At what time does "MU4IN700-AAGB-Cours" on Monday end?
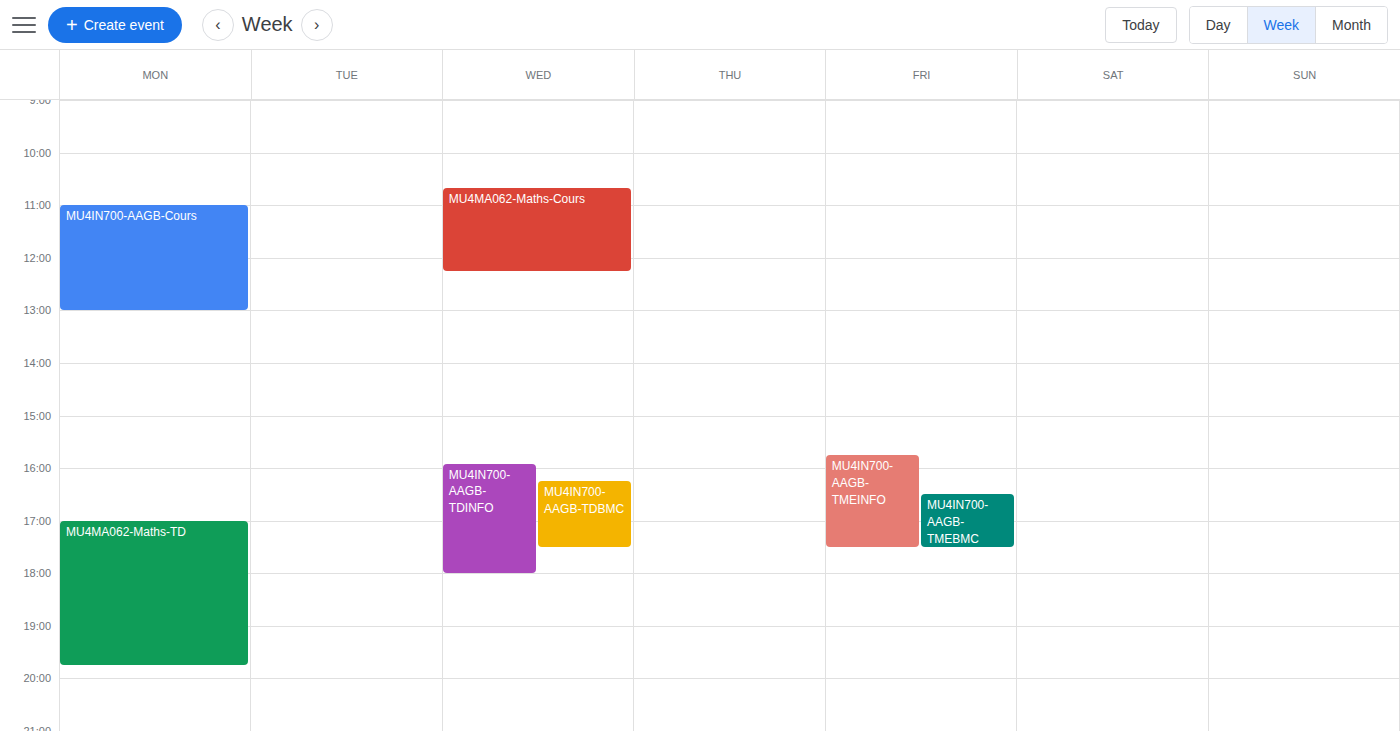
1:00 PM